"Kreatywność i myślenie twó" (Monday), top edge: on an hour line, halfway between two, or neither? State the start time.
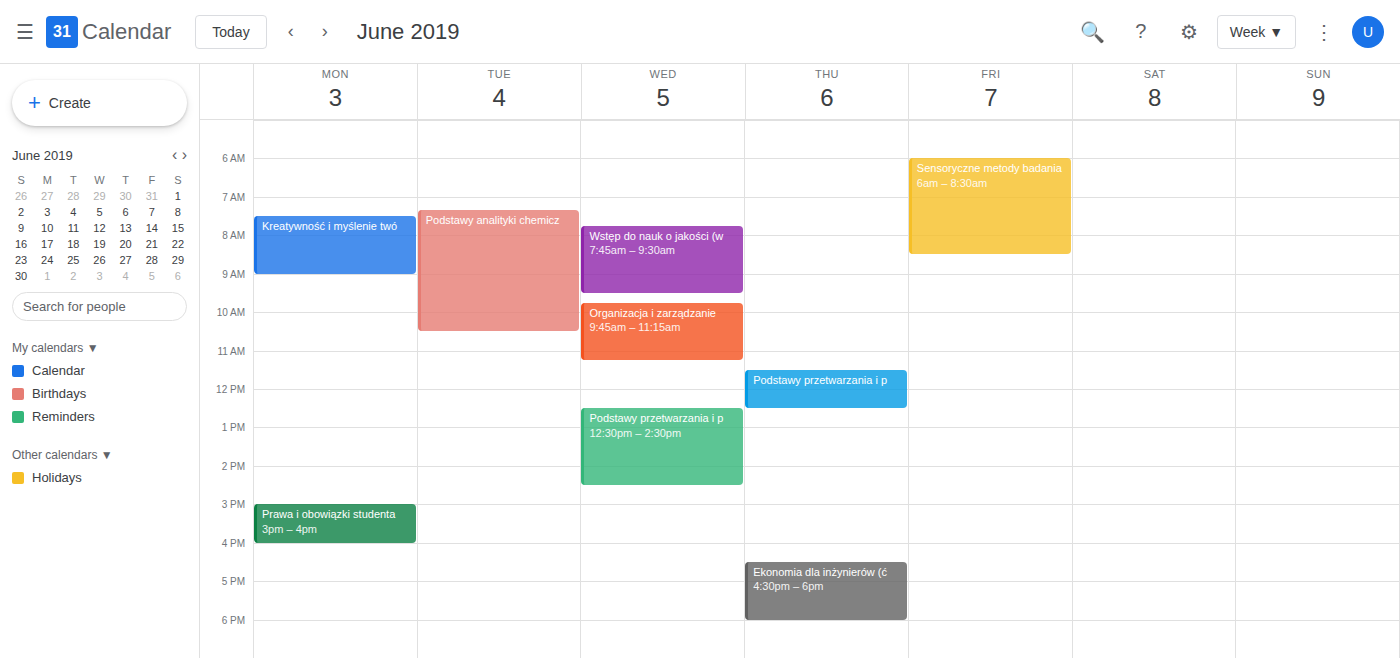
7:30 AM -- halfway between the 7 AM and 8 AM lines.